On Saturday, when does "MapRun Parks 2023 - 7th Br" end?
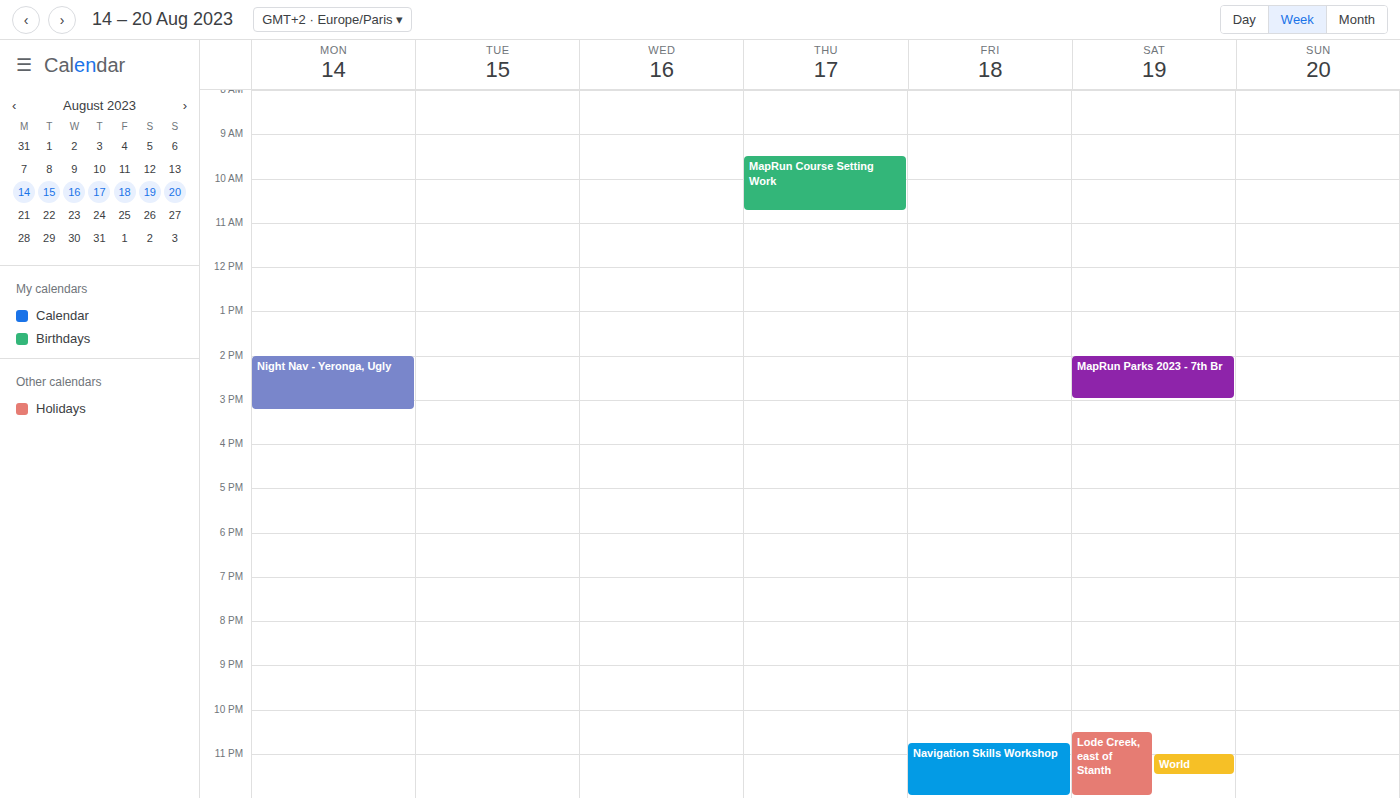
3:00 PM